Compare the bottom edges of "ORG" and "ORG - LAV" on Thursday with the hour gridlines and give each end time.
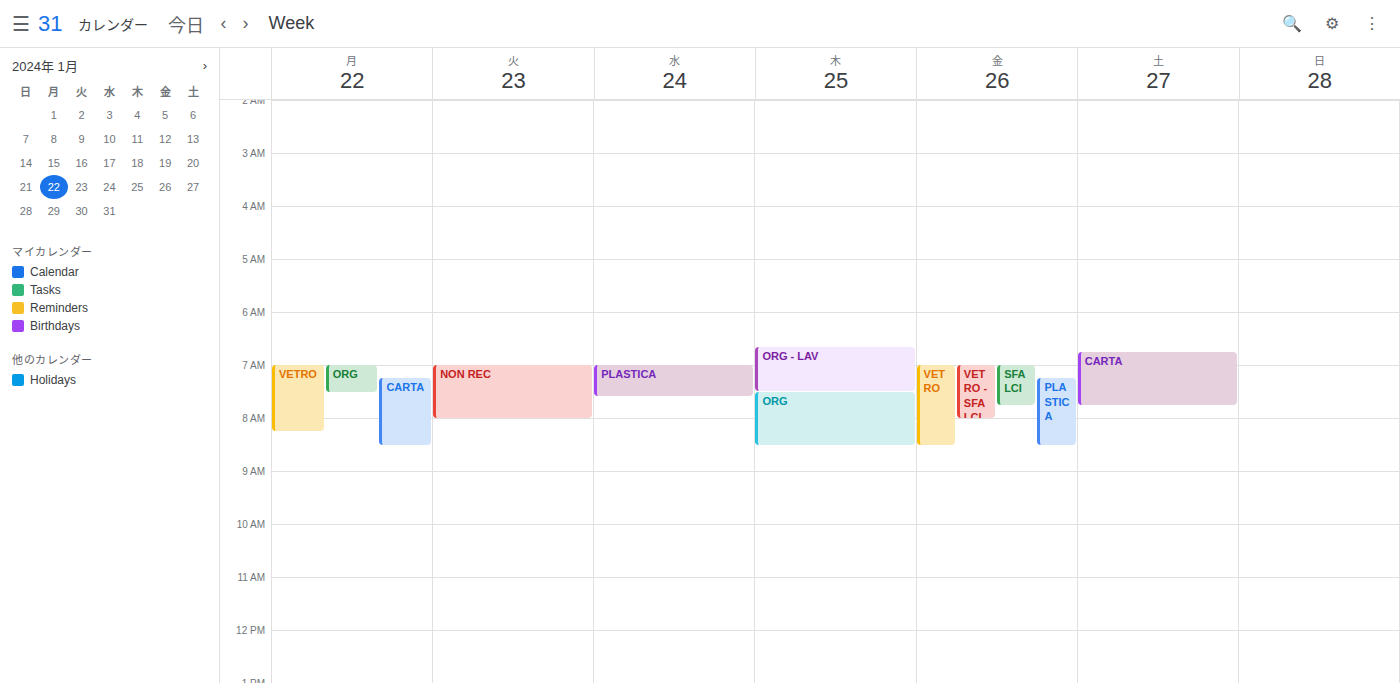
"ORG": 8:30 AM, halfway between the 8 AM and 9 AM lines. "ORG - LAV": 7:30 AM, halfway between the 7 AM and 8 AM lines.